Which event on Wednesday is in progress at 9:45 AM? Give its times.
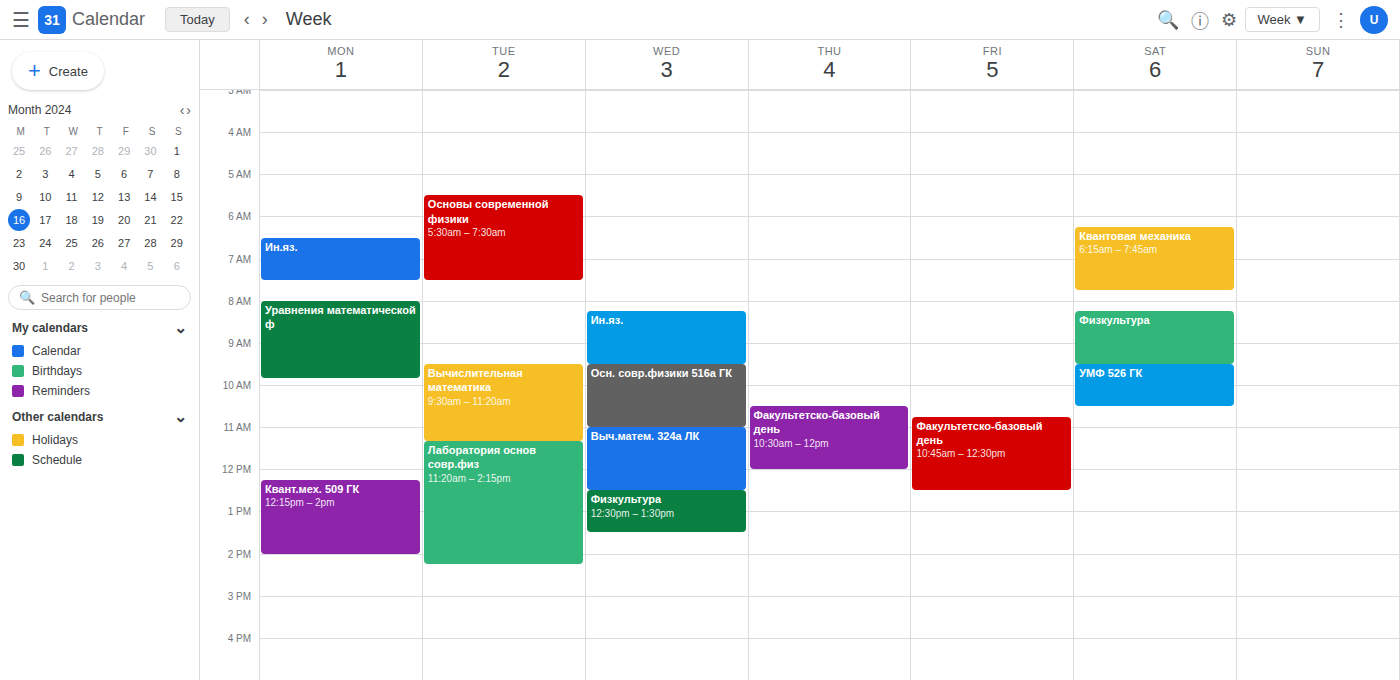
"Осн. совр.физики 516а ГК", 9:30 AM to 11:00 AM